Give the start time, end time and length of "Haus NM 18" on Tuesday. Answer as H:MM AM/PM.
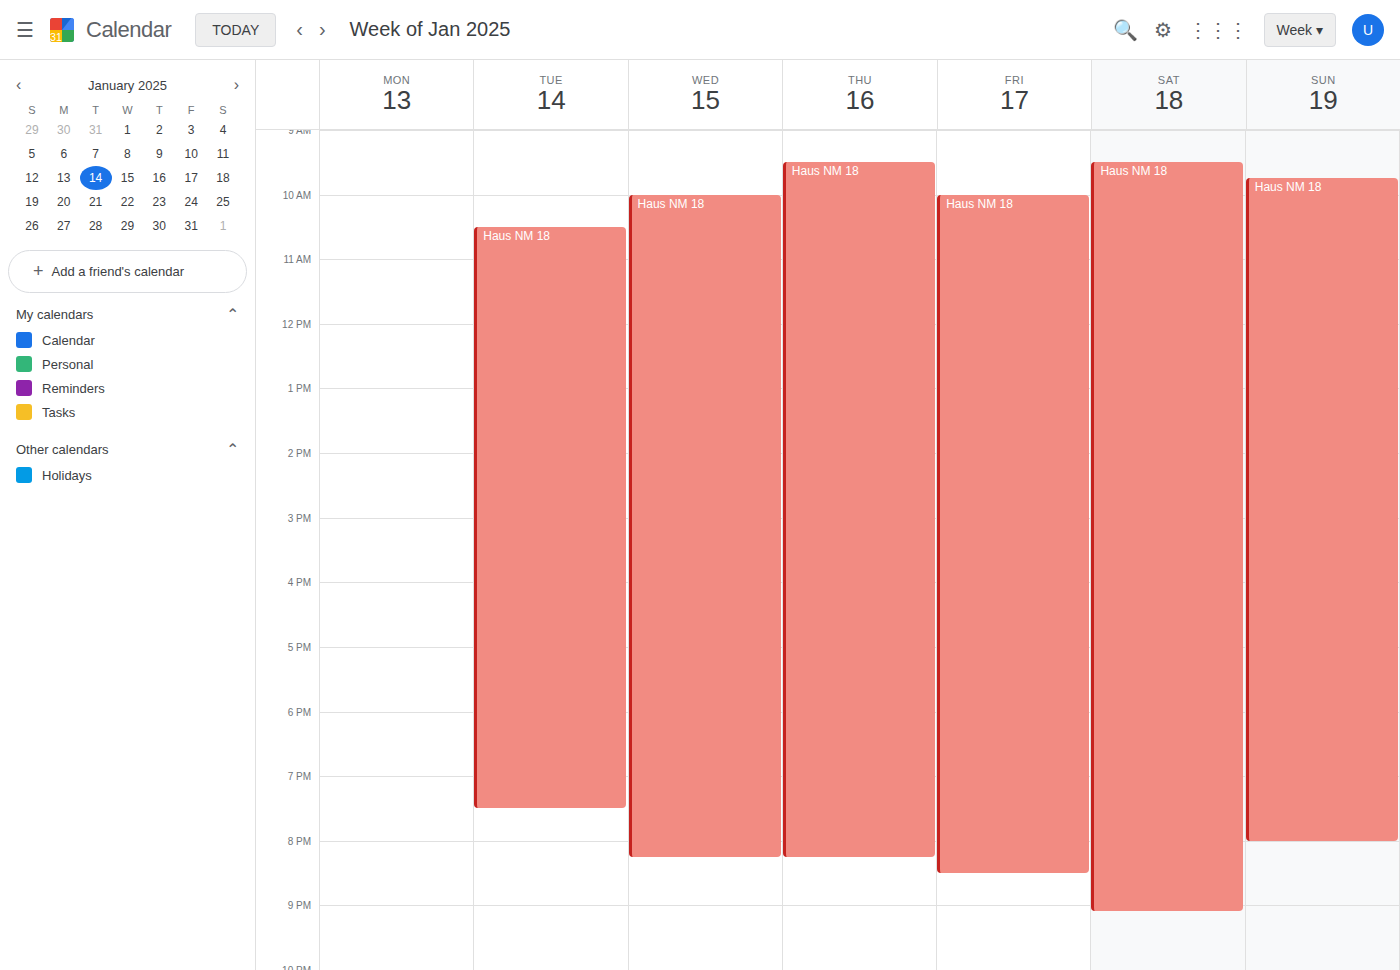
10:30 AM to 7:30 PM, 9 hours